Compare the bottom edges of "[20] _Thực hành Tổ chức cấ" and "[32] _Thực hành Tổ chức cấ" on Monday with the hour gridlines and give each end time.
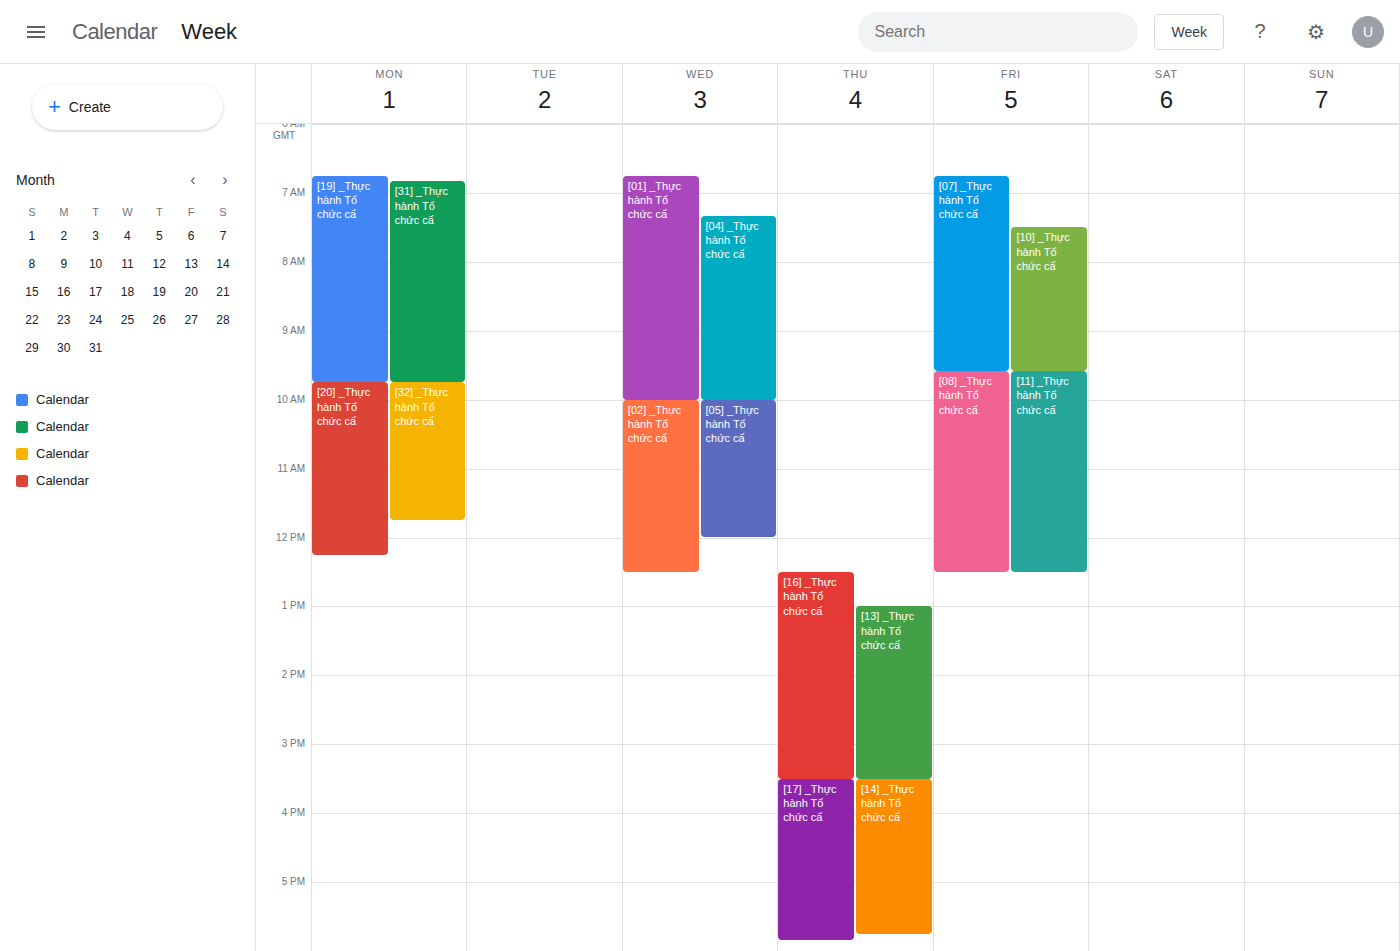
"[20] _Thực hành Tổ chức cấ": 12:15 PM, neither: a quarter of the way from the 12 PM line to the 1 PM line. "[32] _Thực hành Tổ chức cấ": 11:45 AM, neither: three quarters of the way from the 11 AM line to the 12 PM line.